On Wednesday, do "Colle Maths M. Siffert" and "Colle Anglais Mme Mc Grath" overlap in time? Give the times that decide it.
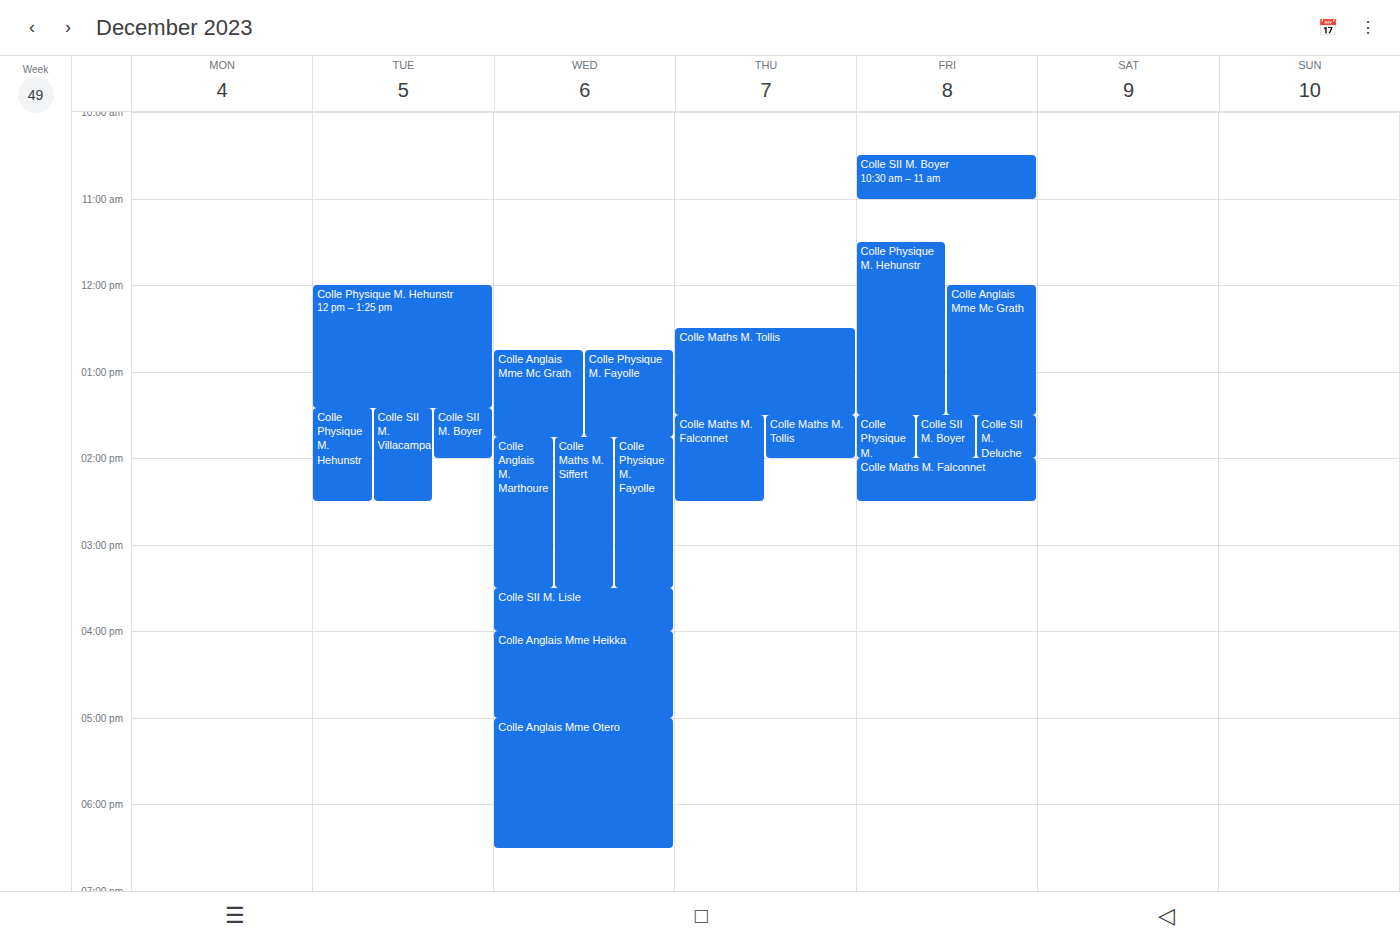
"Colle Anglais Mme Mc Grath" ends at 1:45 PM, exactly when "Colle Maths M. Siffert" starts -- they touch but do not overlap.